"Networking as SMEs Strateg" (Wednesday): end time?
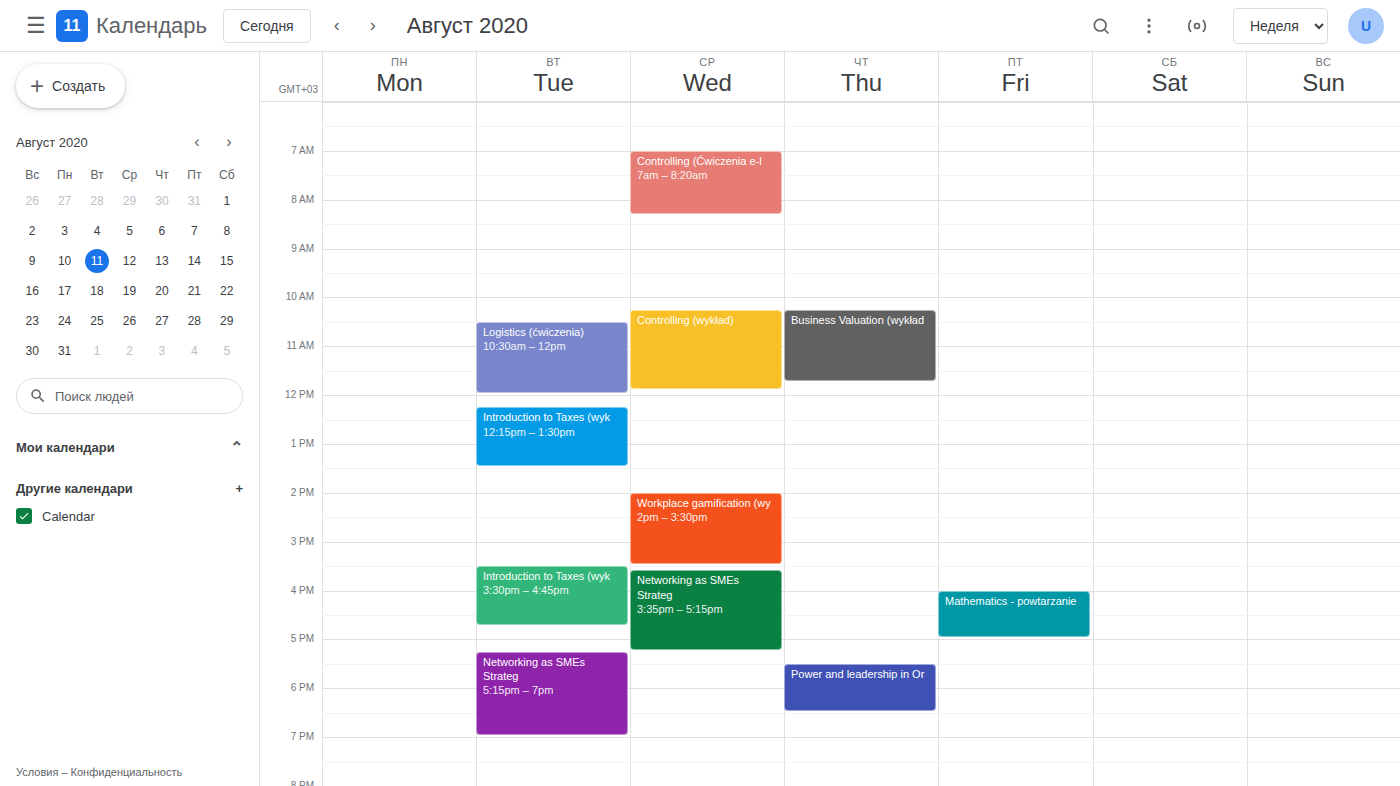
17:15